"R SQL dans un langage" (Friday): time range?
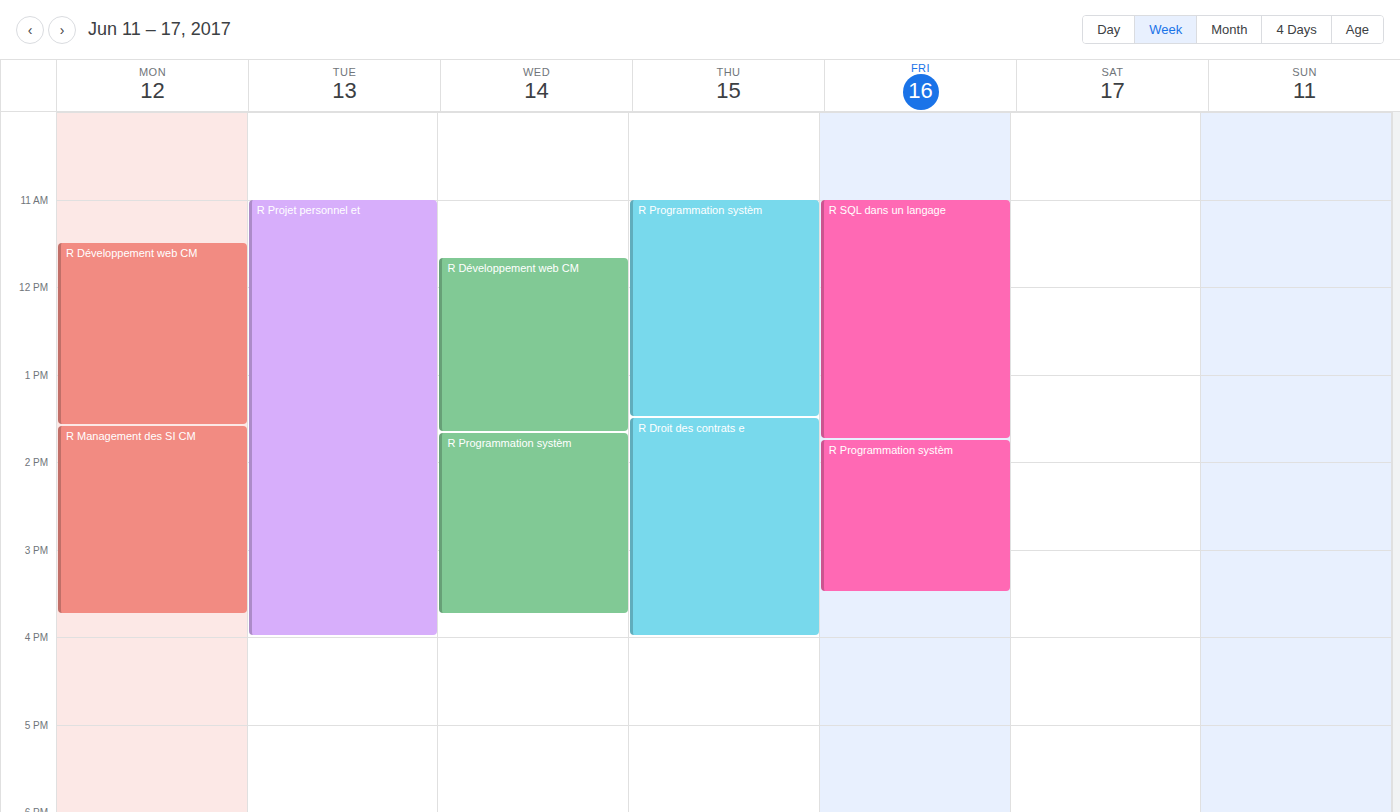
11:00 AM to 1:45 PM